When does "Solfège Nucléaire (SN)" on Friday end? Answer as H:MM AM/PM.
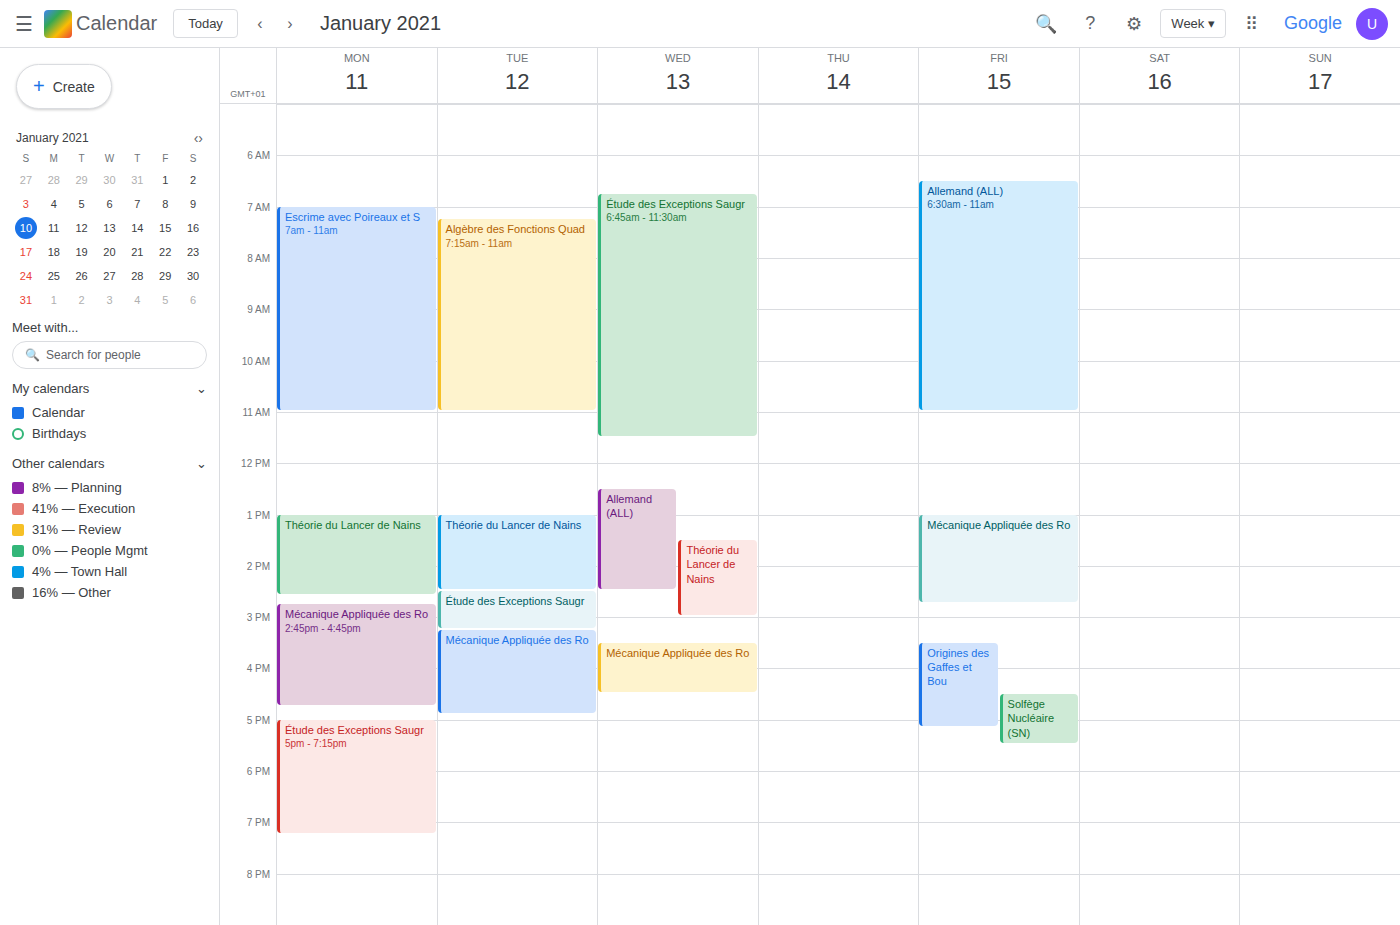
5:30 PM